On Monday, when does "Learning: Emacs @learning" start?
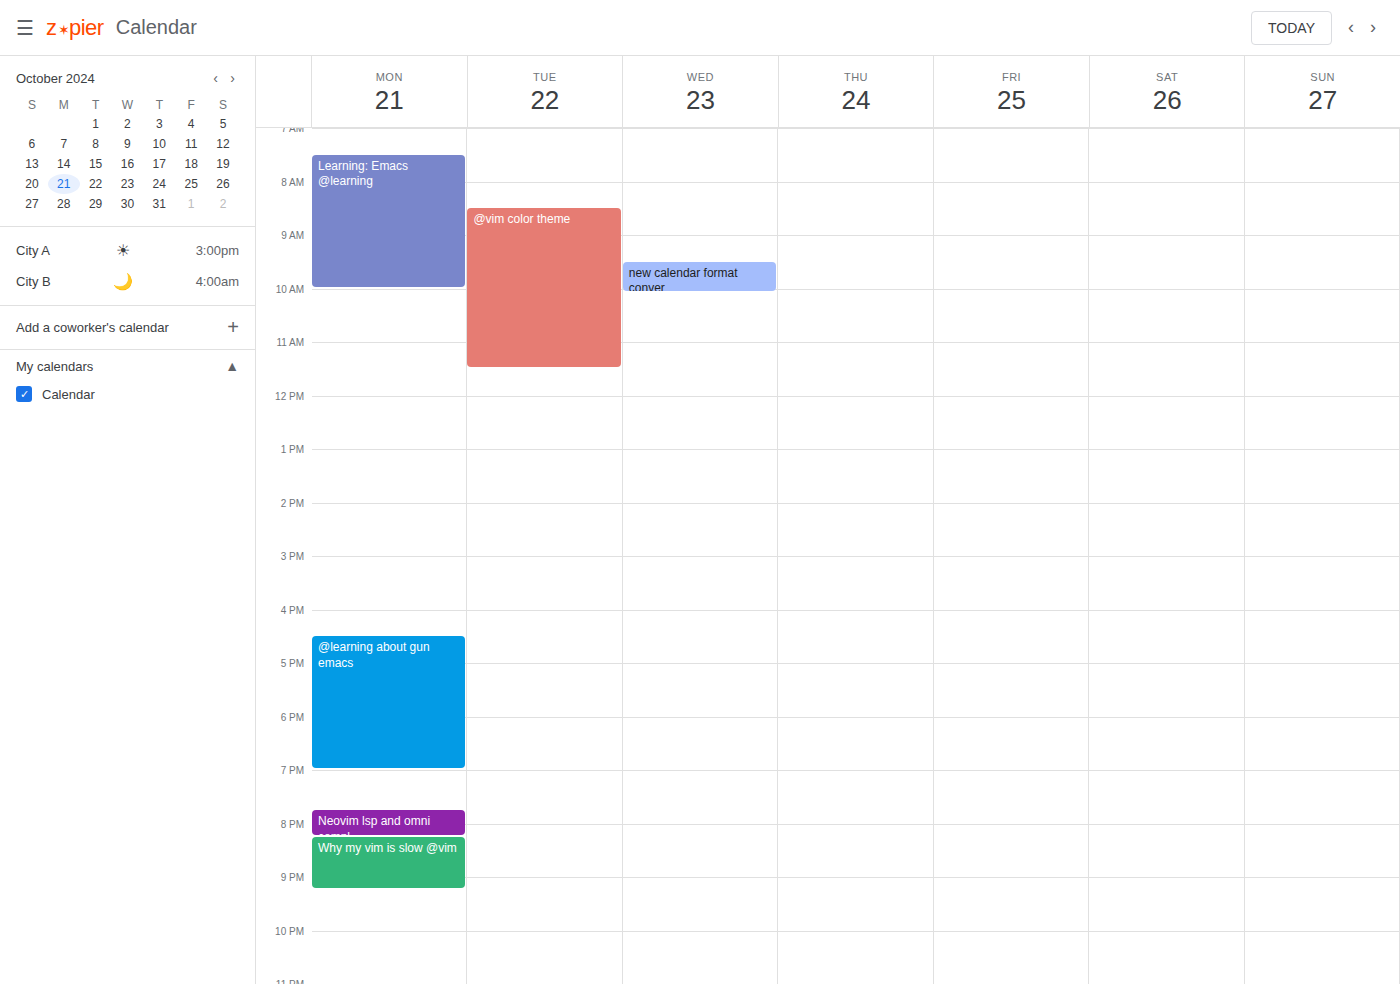
7:30 AM